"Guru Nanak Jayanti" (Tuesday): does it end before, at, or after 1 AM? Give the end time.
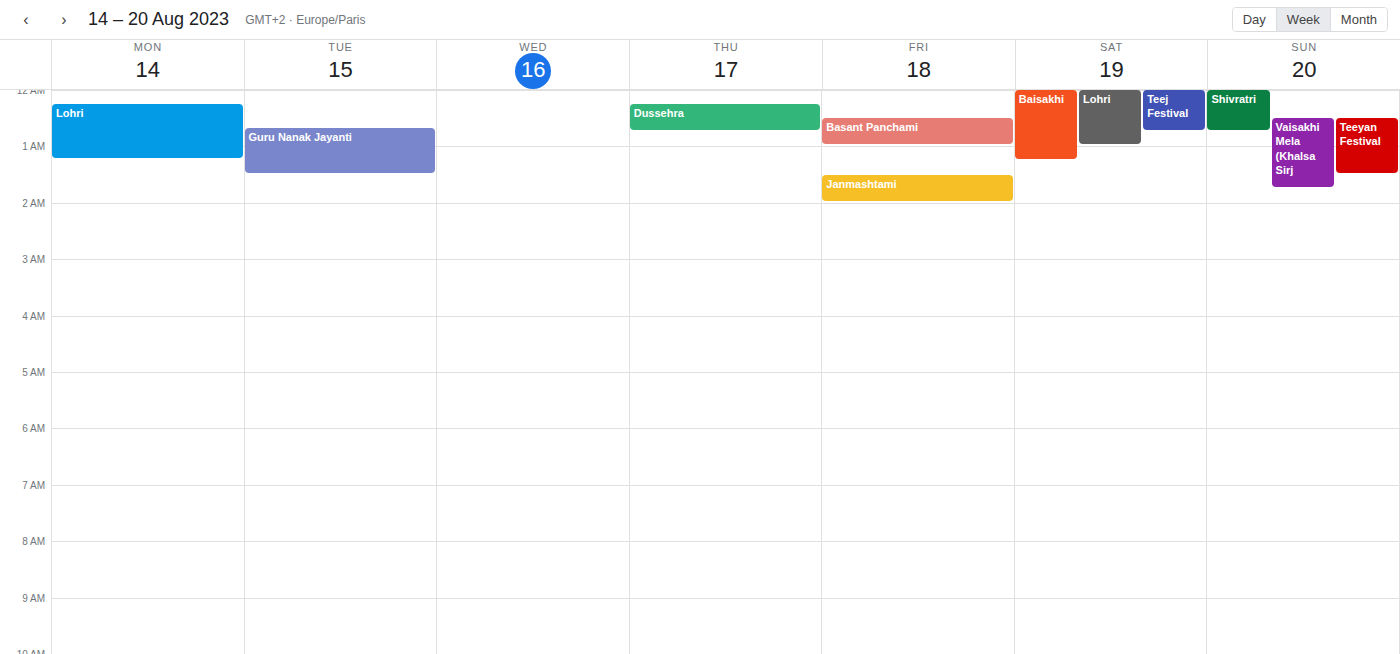
1:30 AM -- after 1 AM, 30 minutes below the 1 AM line.